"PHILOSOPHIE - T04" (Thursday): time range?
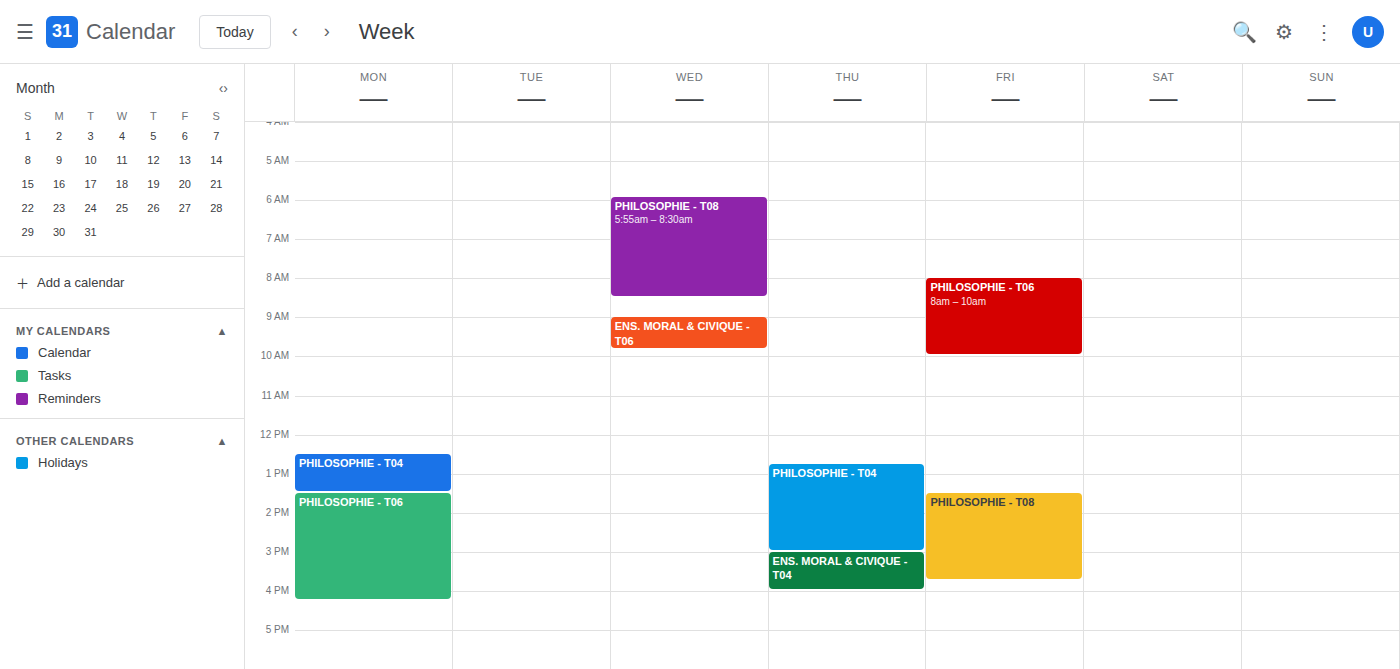
12:45 to 15:00